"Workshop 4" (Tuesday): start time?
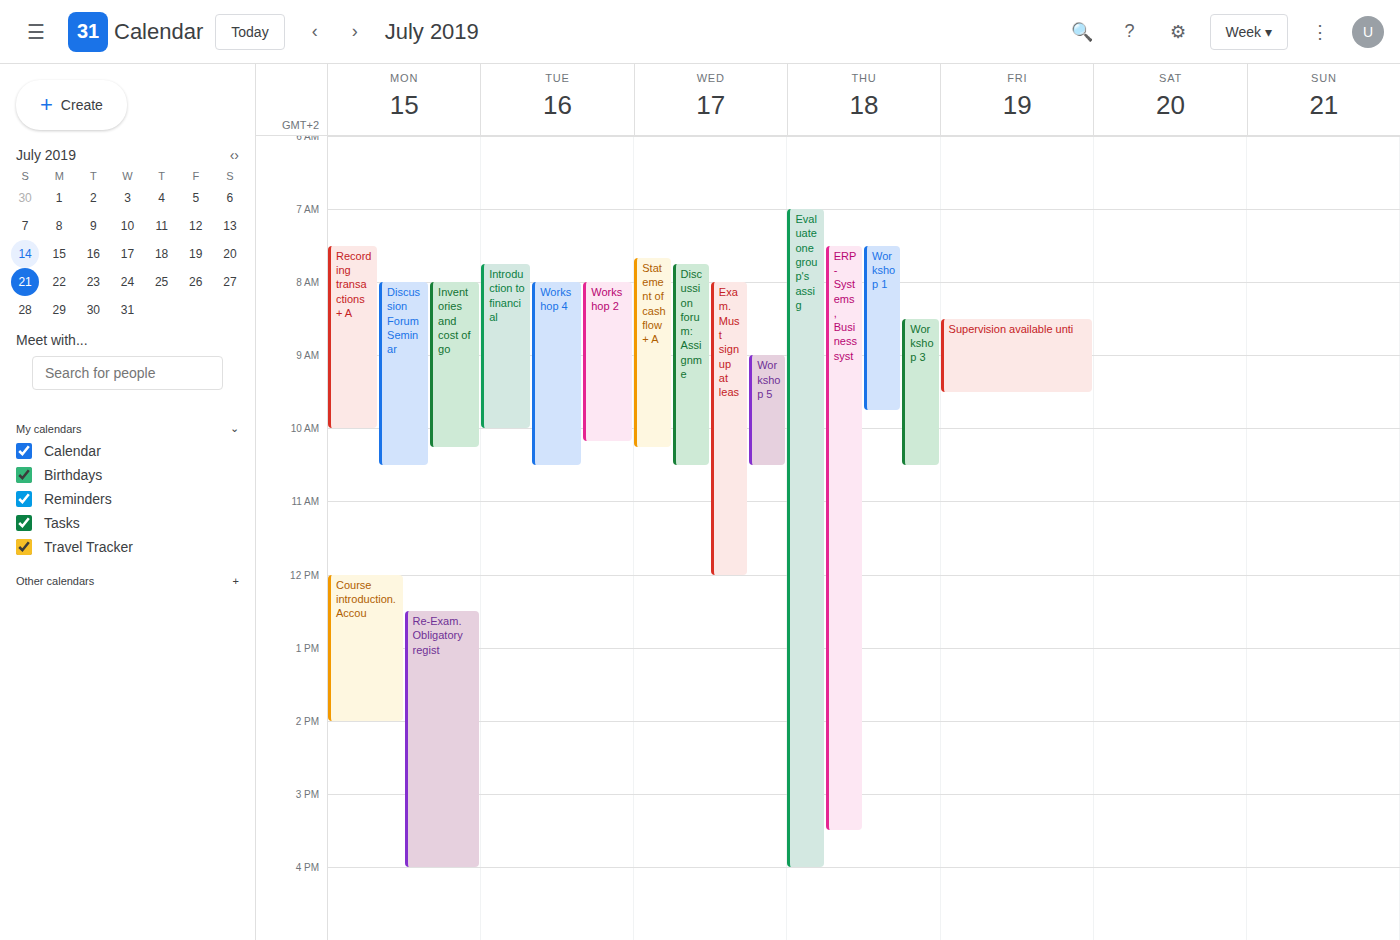
8:00 AM